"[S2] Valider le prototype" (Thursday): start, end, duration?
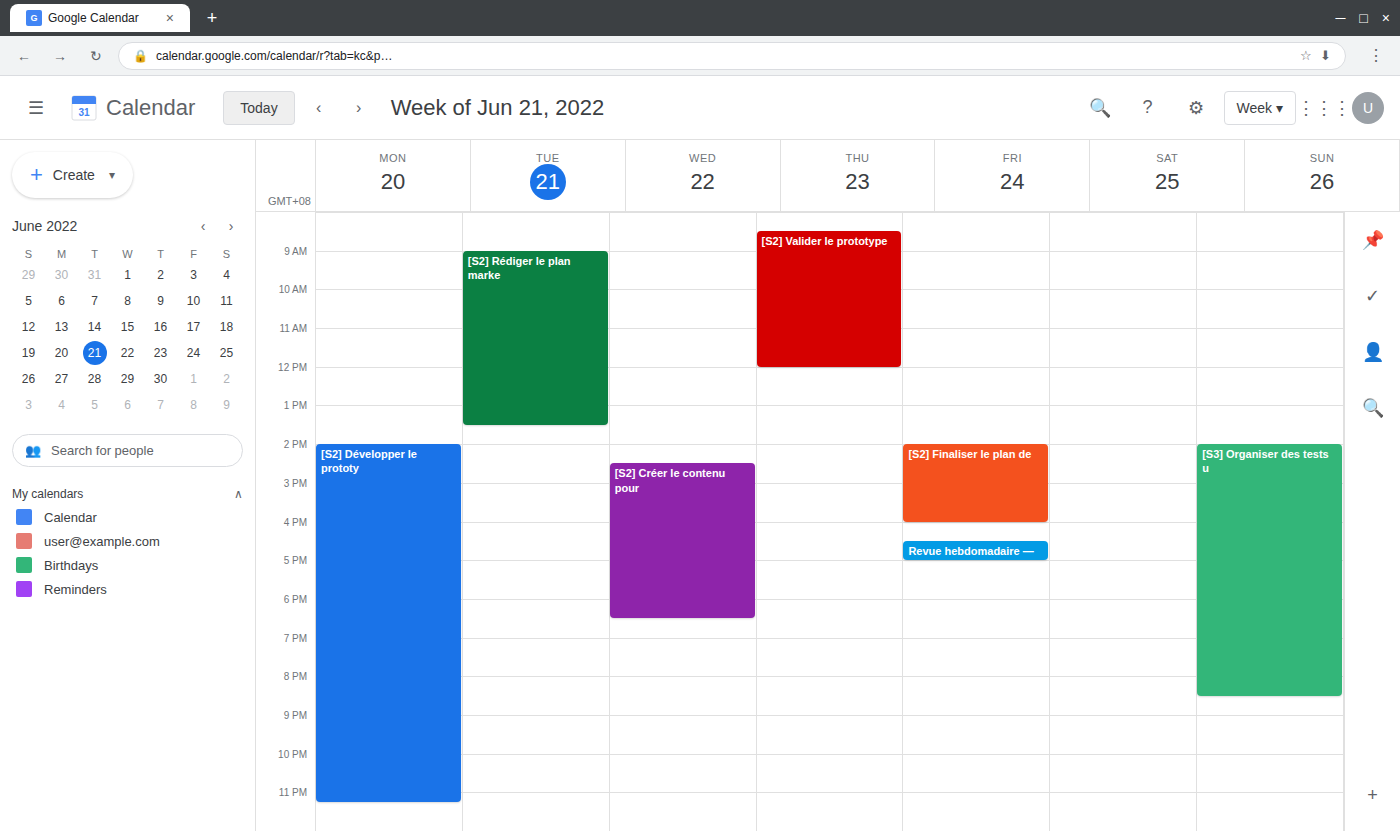
8:30 AM to 12:00 PM, 3 hours 30 minutes